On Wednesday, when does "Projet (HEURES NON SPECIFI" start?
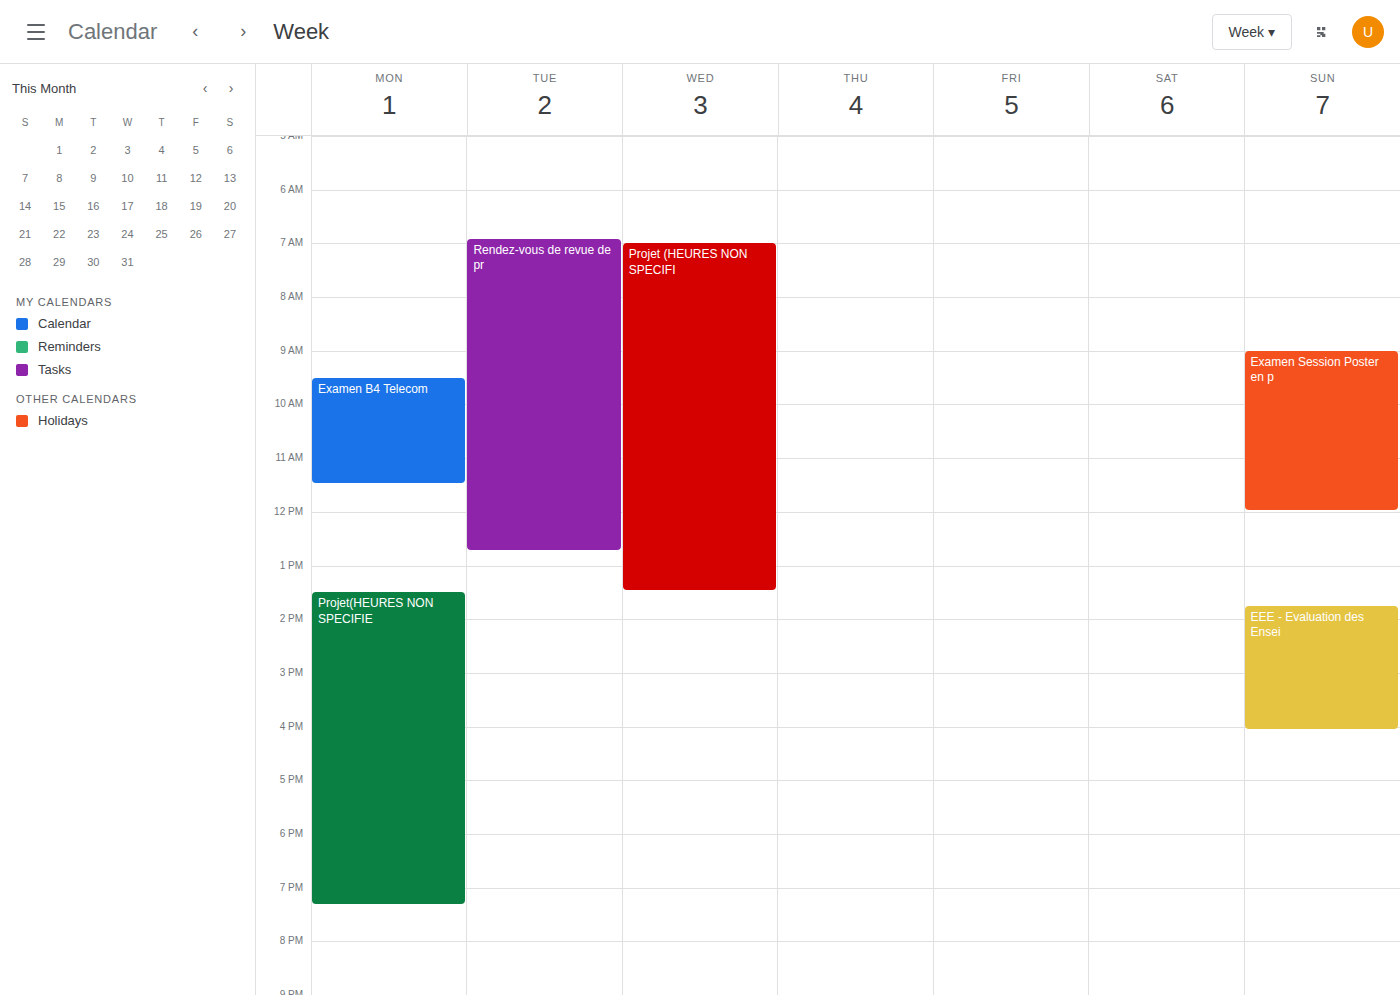
7:00 AM